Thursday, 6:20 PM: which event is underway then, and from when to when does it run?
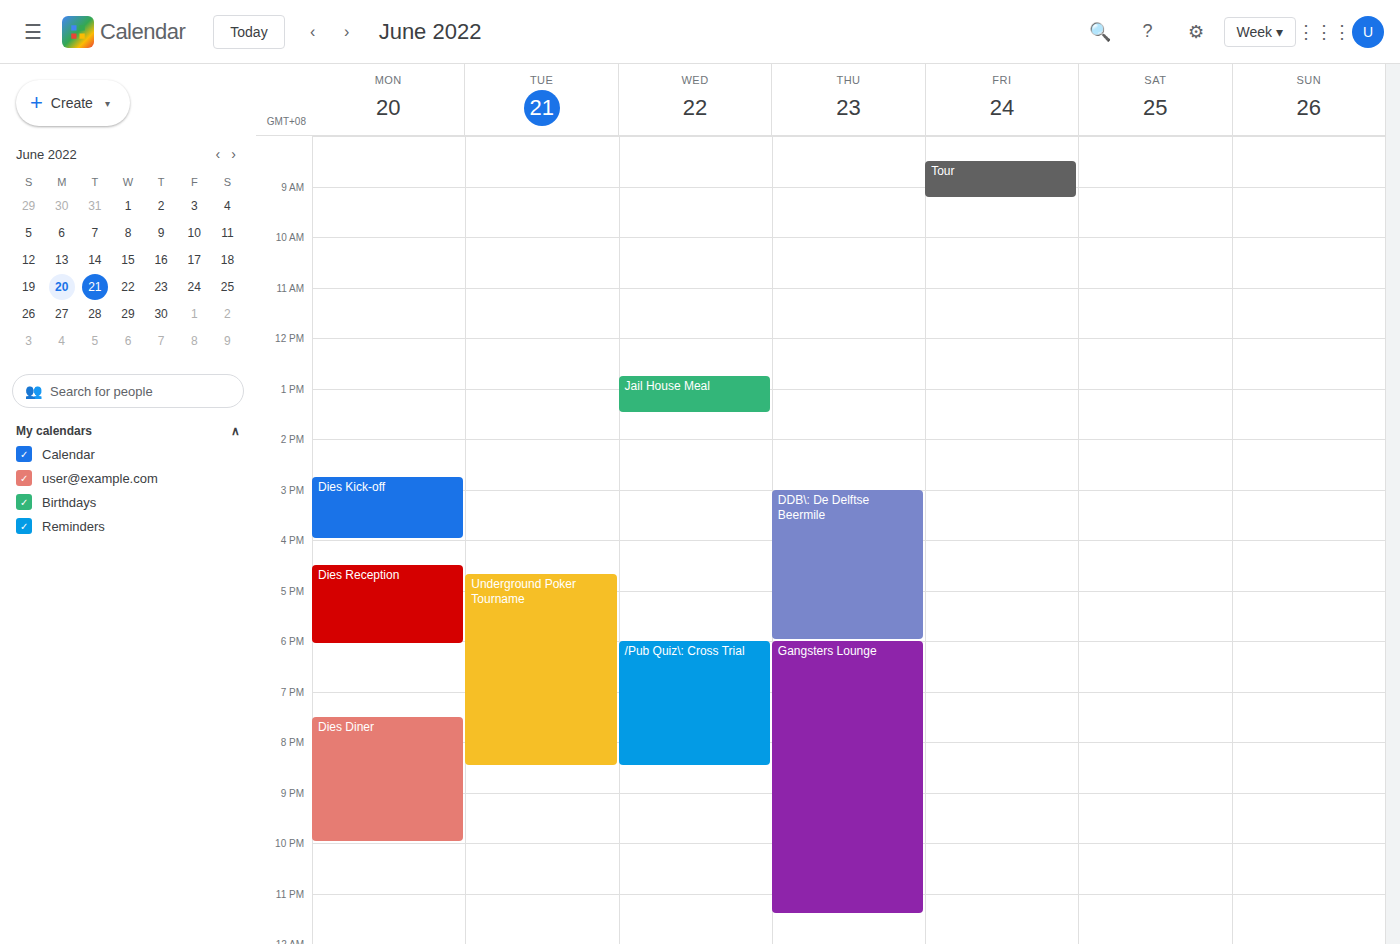
"Gangsters Lounge", 6:00 PM to 11:25 PM